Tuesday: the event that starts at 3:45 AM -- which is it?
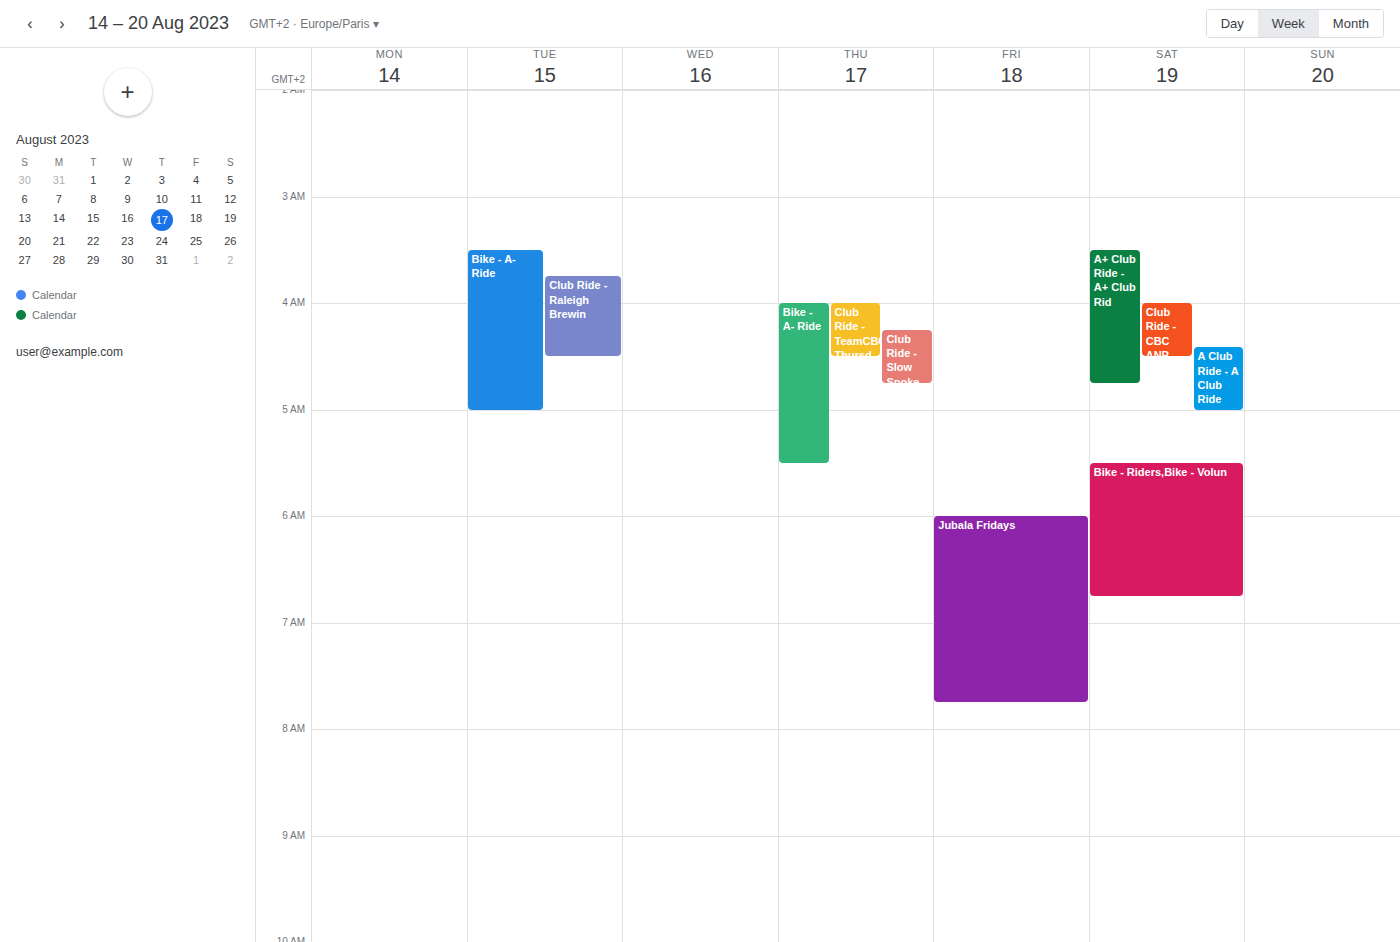
"Club Ride - Raleigh Brewin"